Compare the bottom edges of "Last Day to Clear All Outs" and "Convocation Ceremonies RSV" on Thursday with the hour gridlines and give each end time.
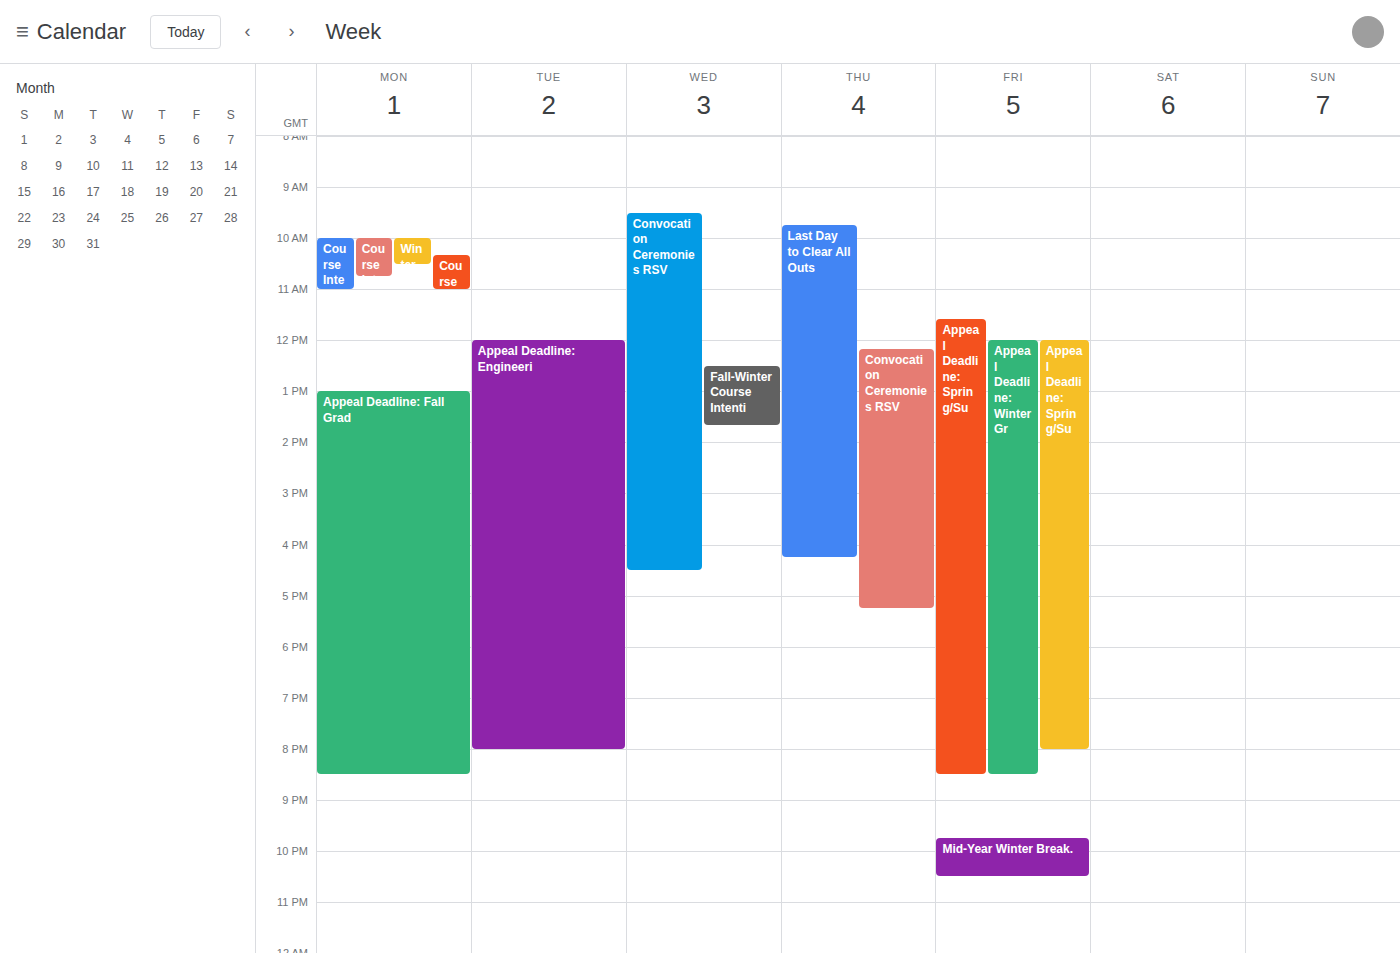
"Last Day to Clear All Outs": 4:15 PM, neither: a quarter of the way from the 4 PM line to the 5 PM line. "Convocation Ceremonies RSV": 5:15 PM, neither: a quarter of the way from the 5 PM line to the 6 PM line.